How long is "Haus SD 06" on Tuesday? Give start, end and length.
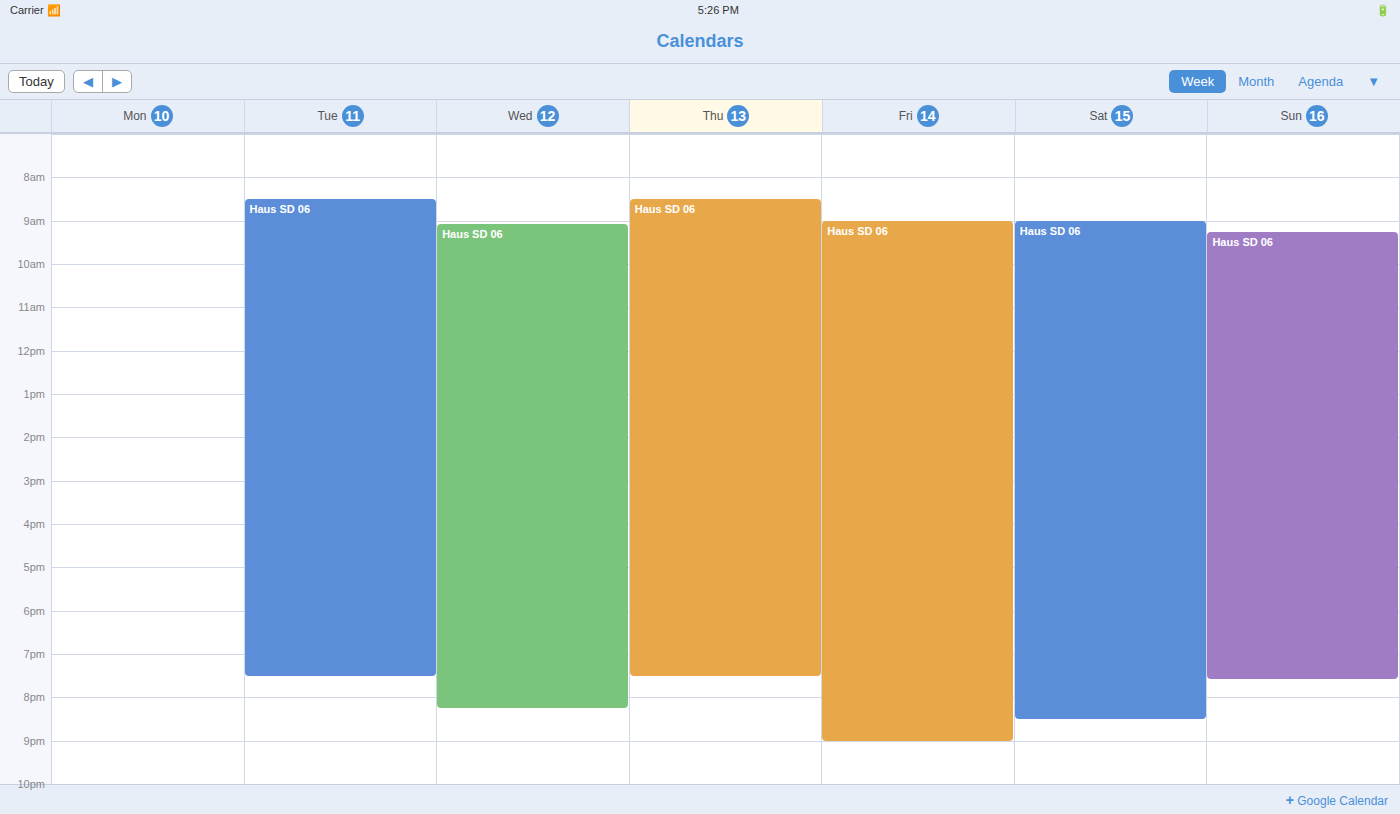
8:30 AM to 7:30 PM, 11 hours